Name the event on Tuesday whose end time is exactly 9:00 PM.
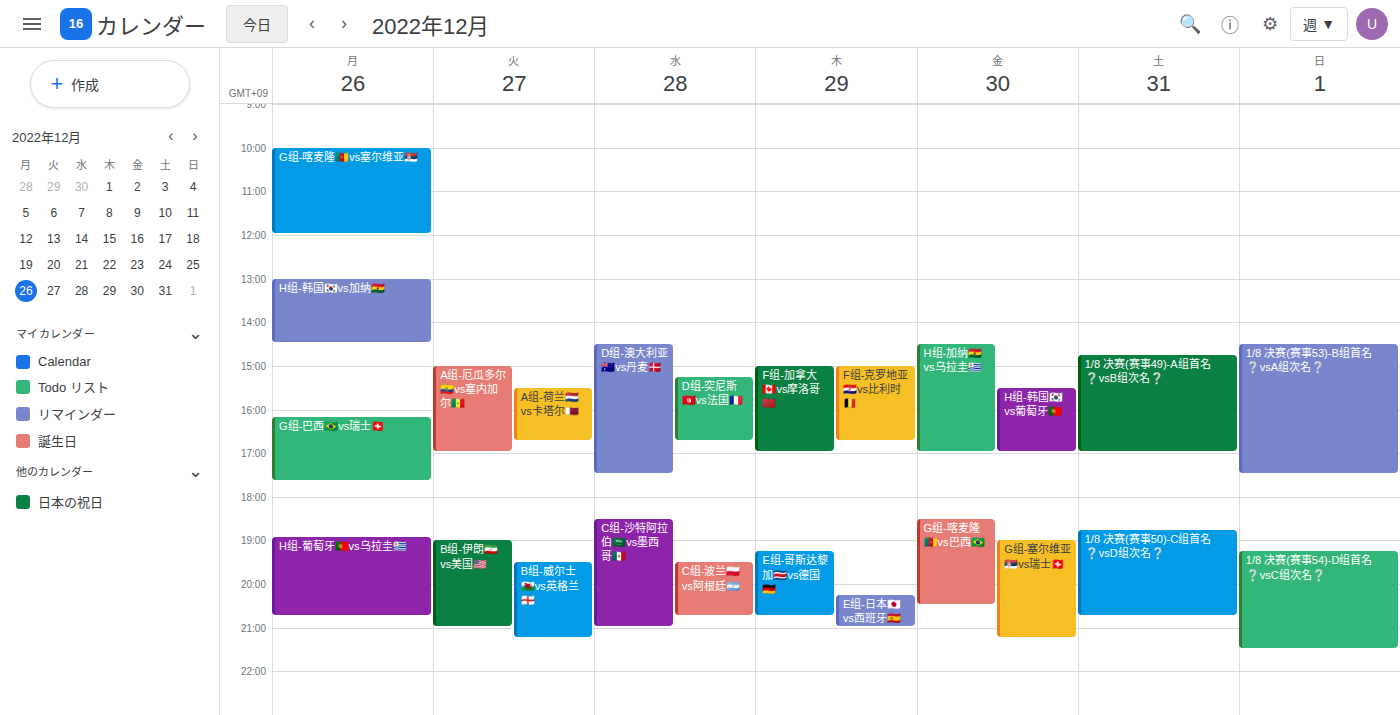
"B组-伊朗🇮🇷vs美国🇺🇸"